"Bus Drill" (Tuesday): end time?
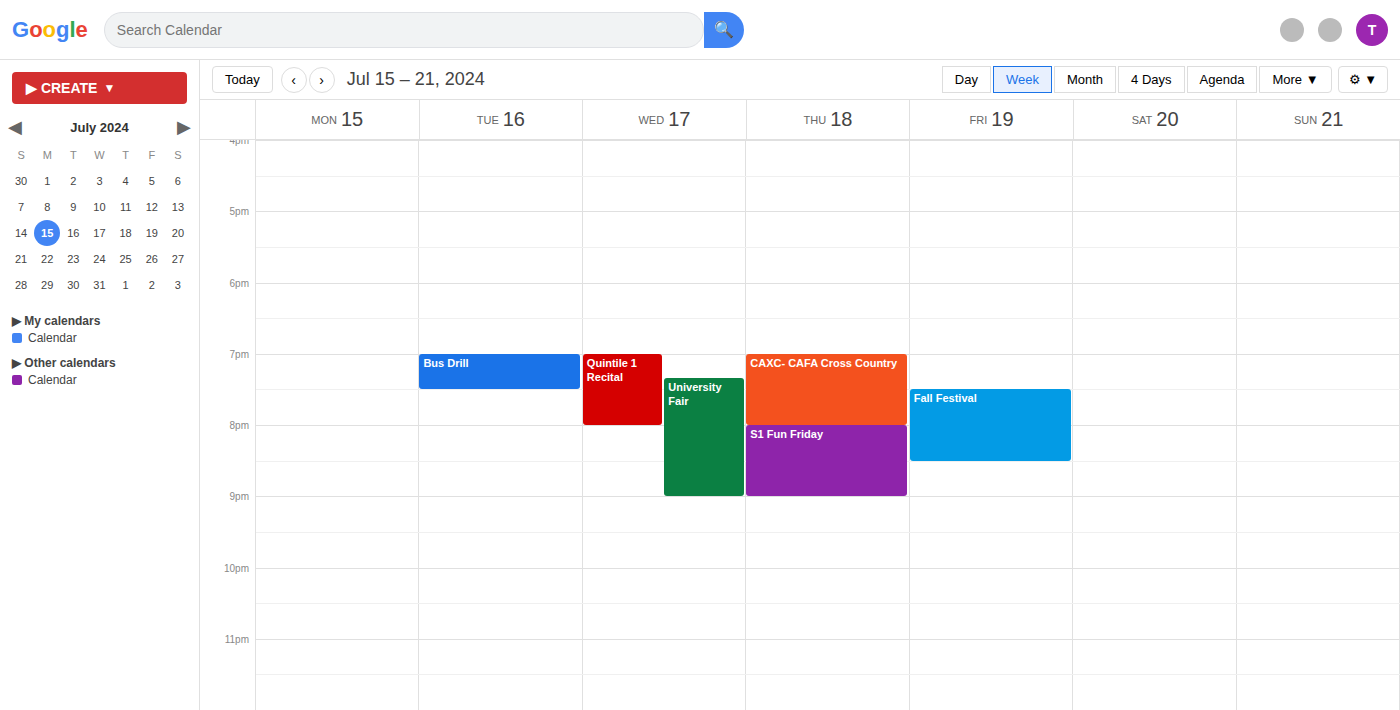
19:30